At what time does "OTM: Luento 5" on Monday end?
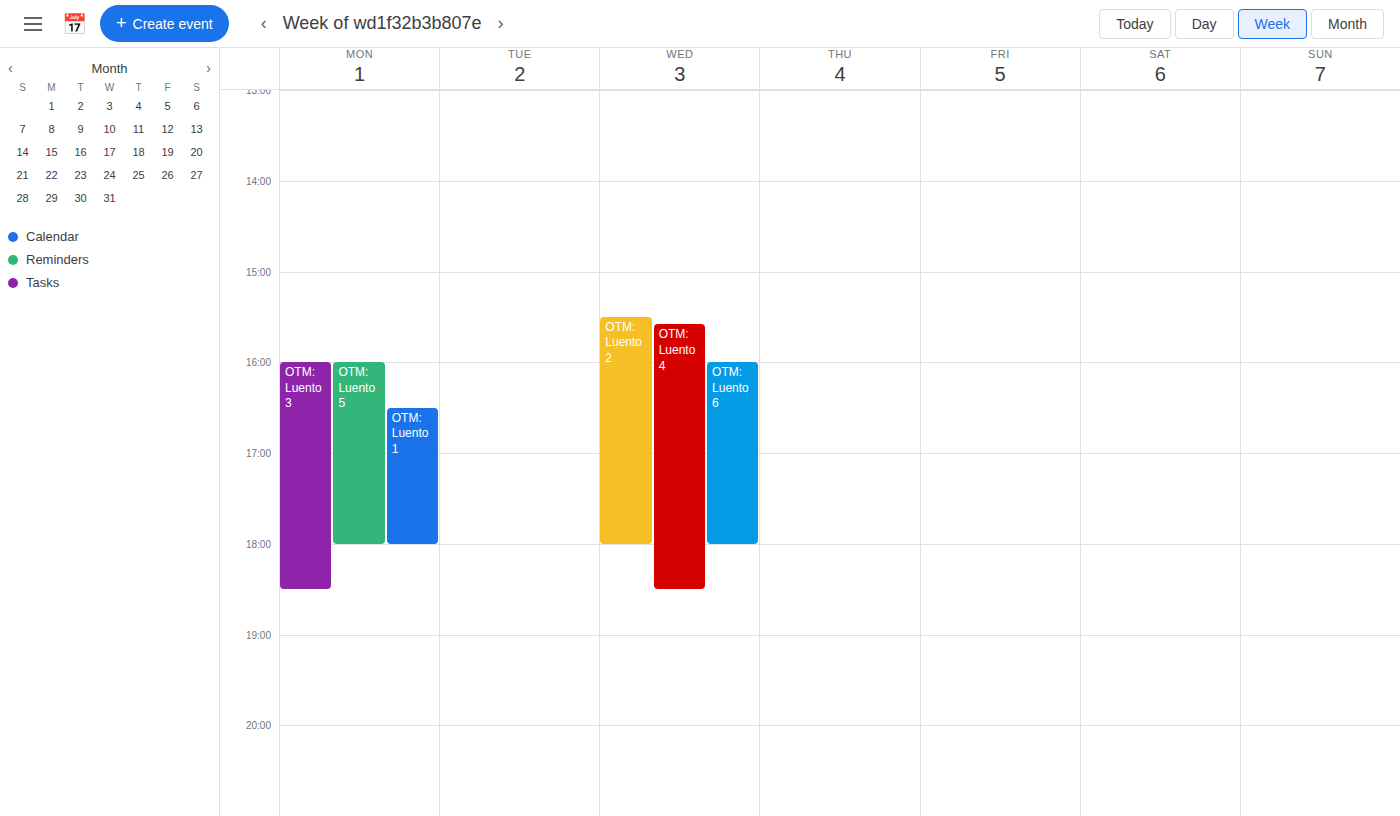
6:00 PM